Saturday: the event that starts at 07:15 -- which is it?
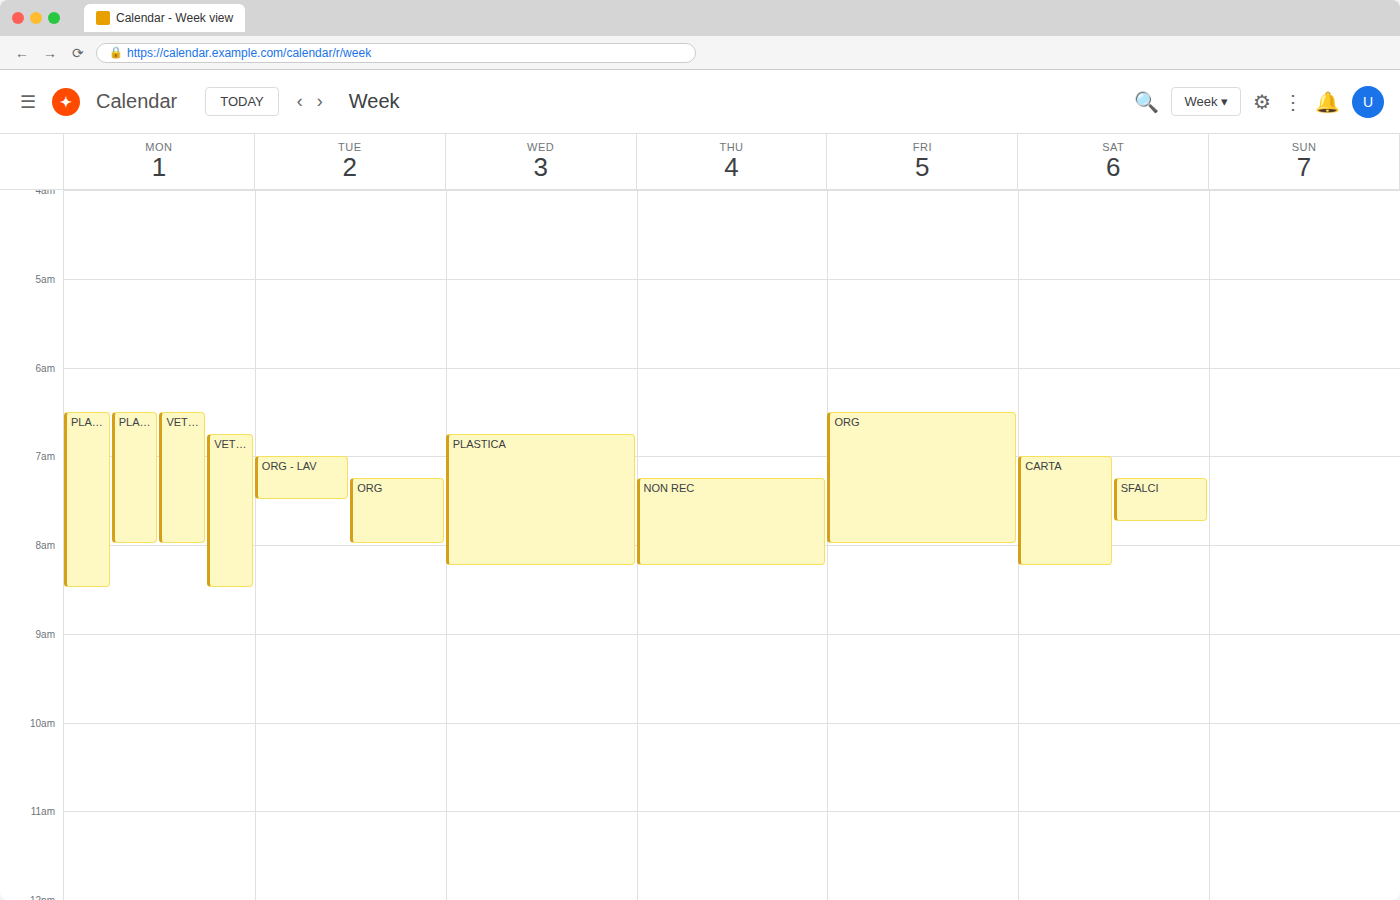
"SFALCI"